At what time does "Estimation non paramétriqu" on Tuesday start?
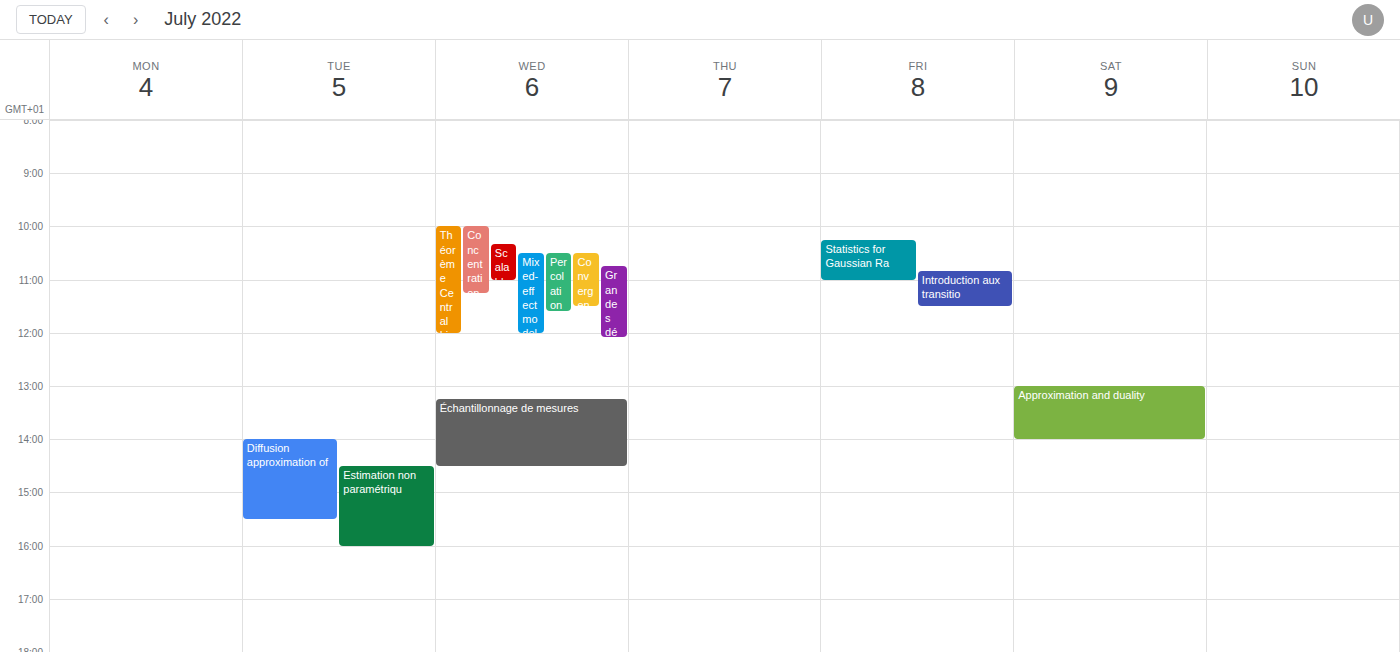
2:30 PM